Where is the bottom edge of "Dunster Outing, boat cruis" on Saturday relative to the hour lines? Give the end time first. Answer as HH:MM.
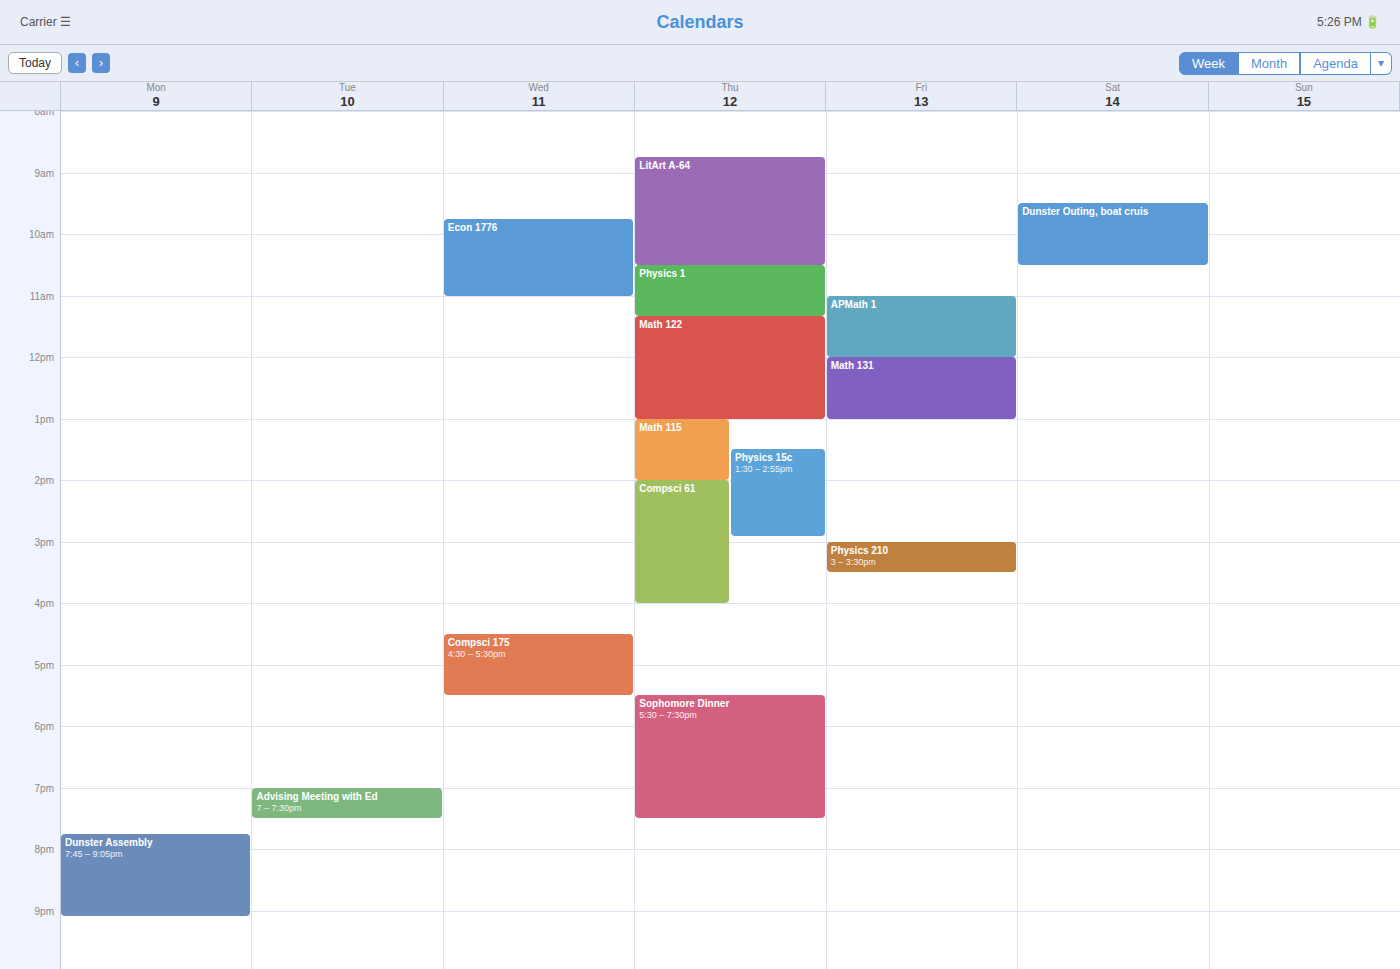
10:30 -- halfway between the 10:00 and 11:00 lines.